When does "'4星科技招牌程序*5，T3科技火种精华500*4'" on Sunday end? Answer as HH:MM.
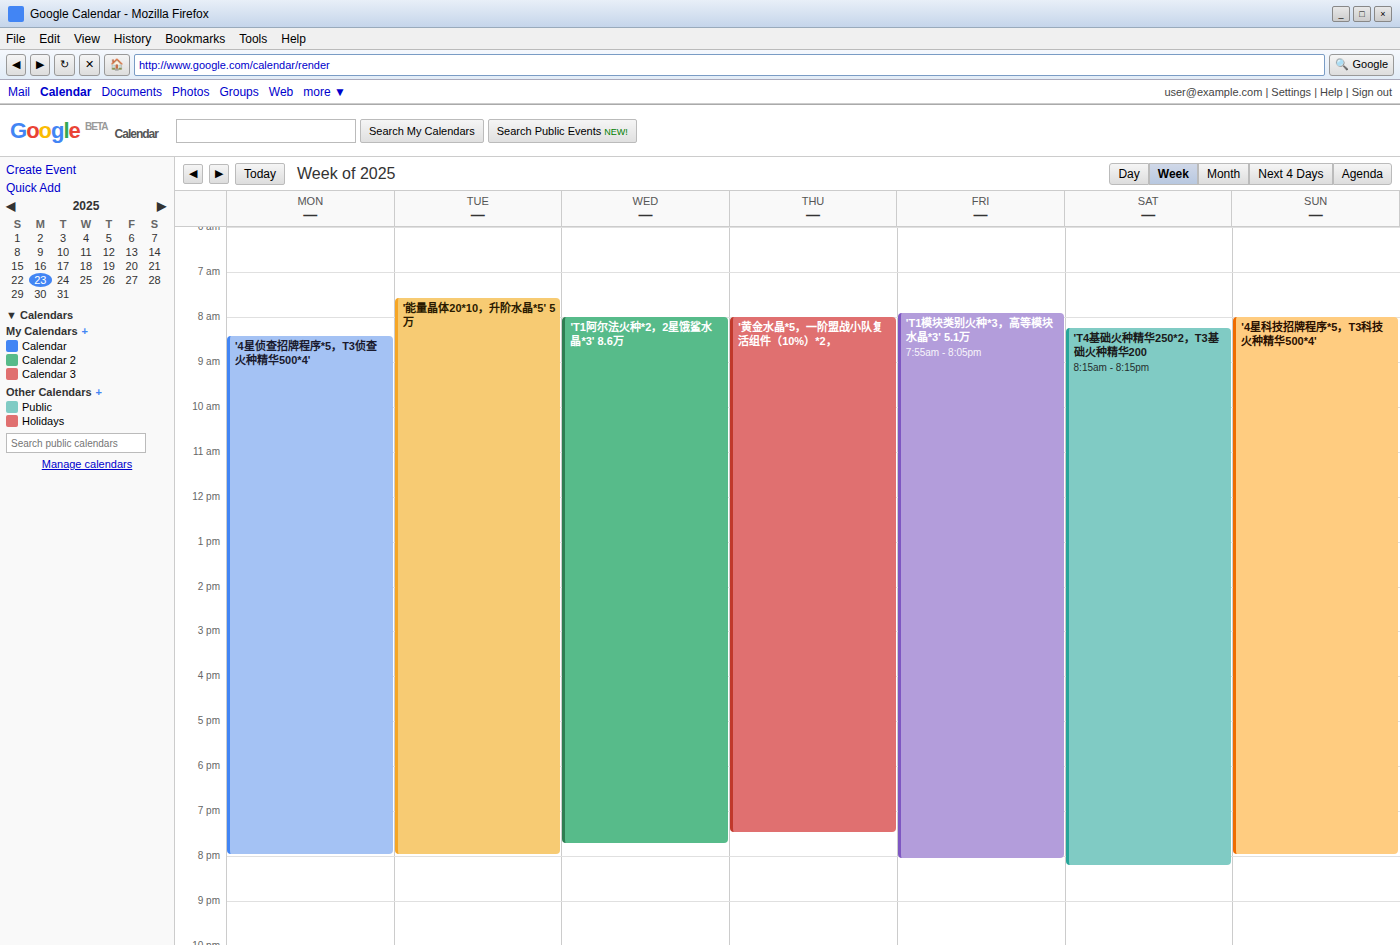
20:00